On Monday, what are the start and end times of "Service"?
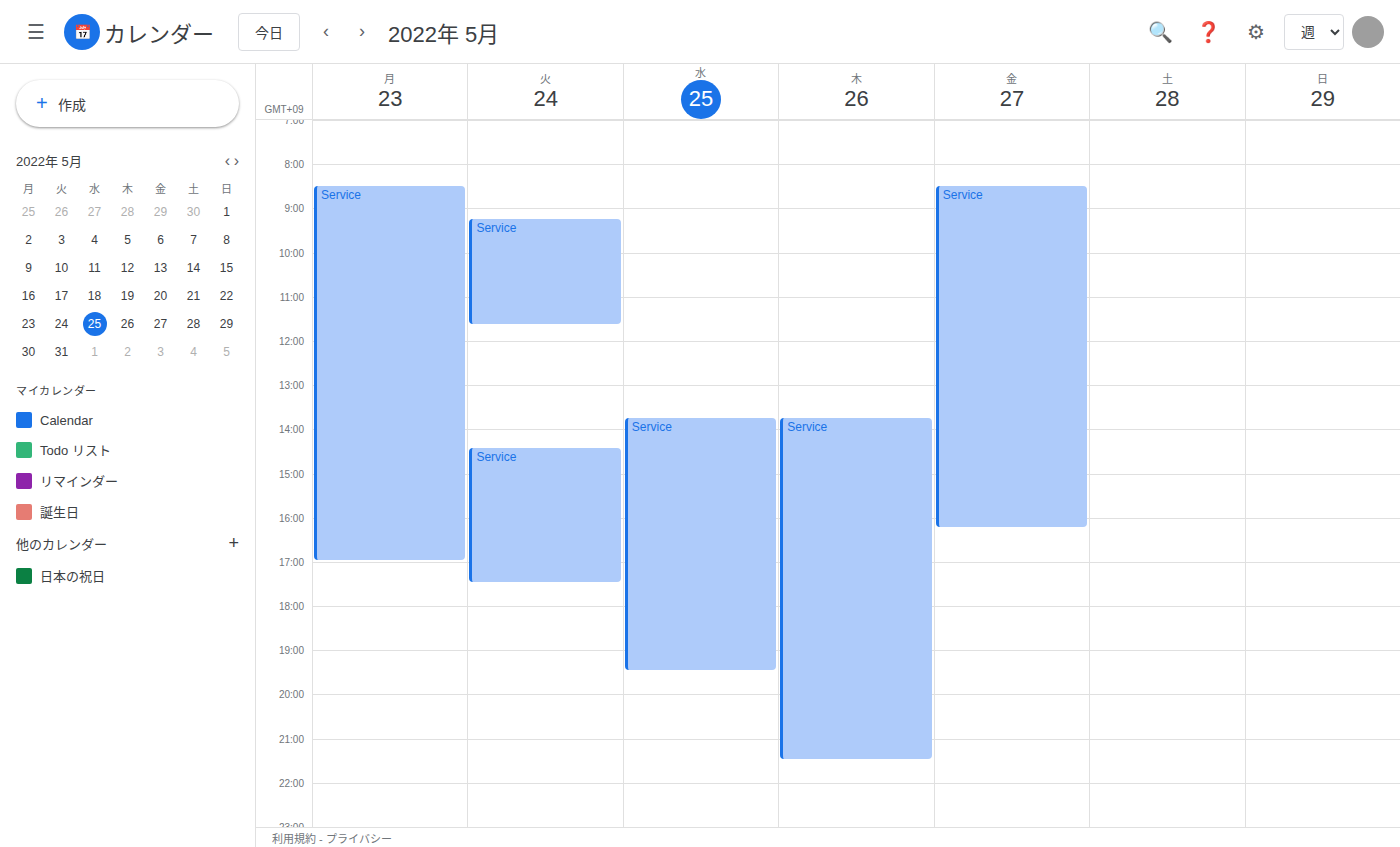
8:30 AM to 5:00 PM